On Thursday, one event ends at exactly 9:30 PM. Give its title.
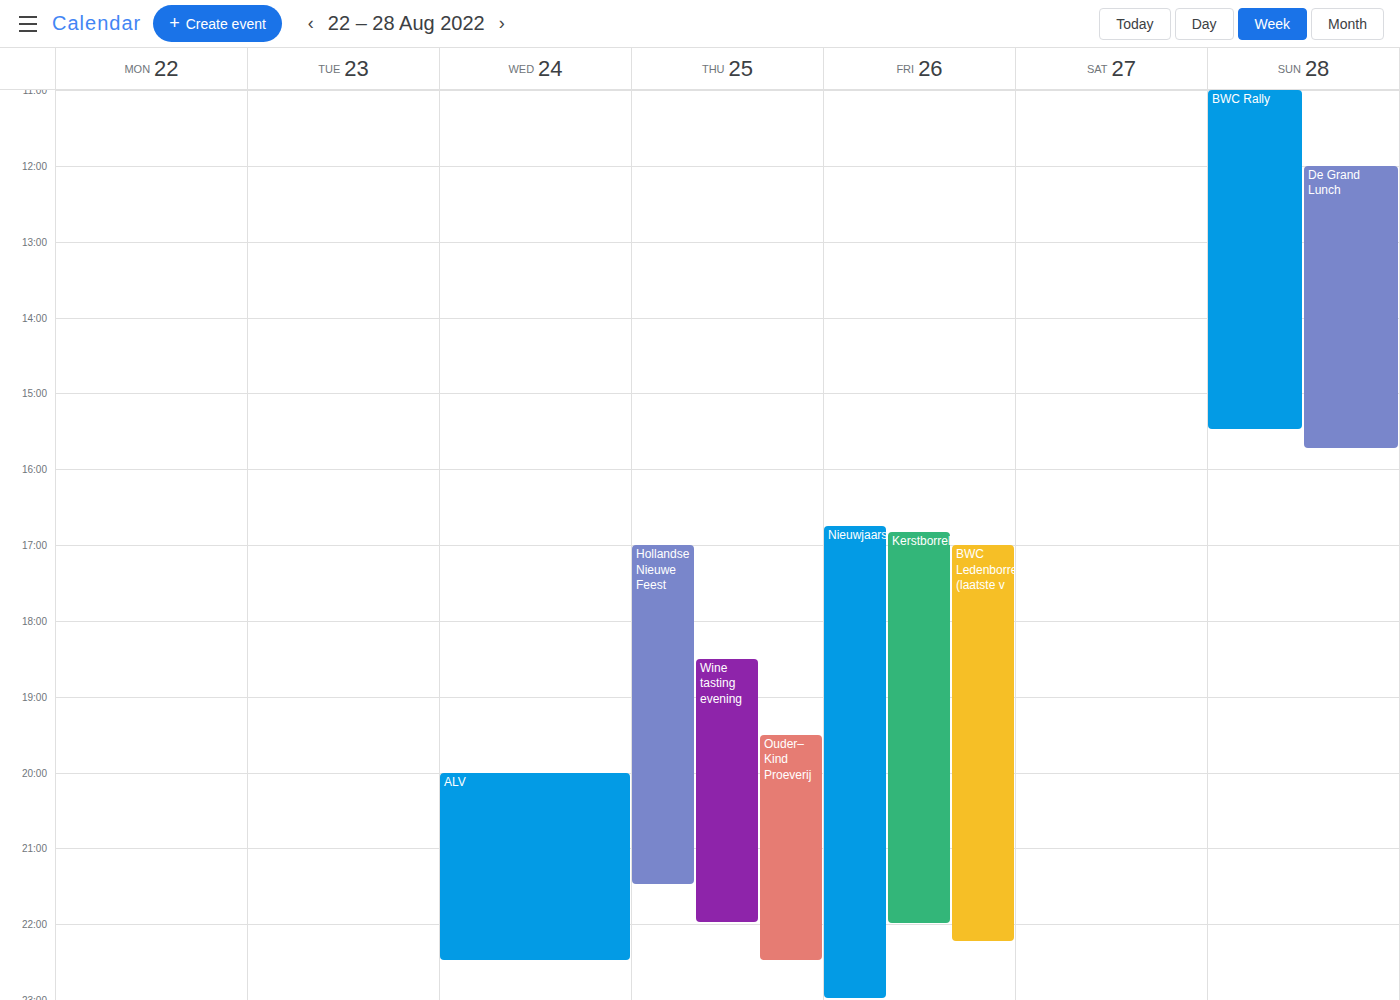
"Hollandse Nieuwe Feest"